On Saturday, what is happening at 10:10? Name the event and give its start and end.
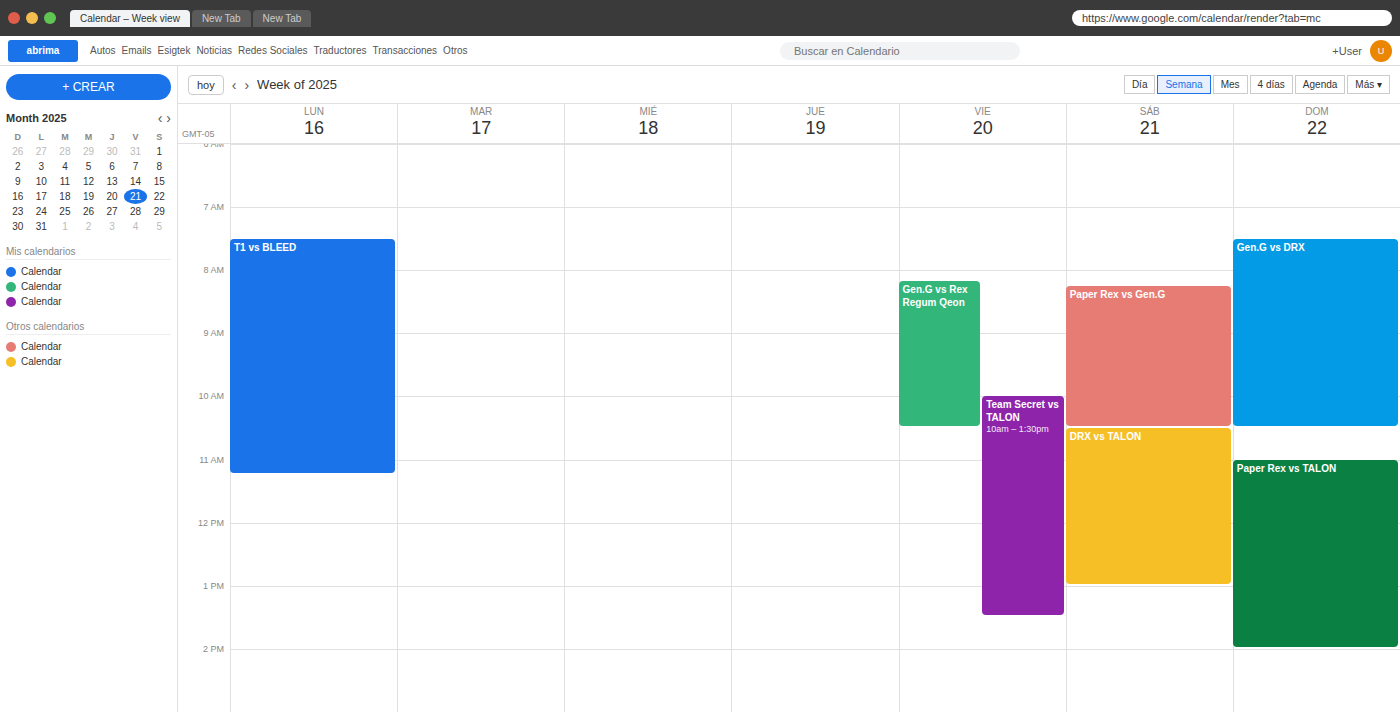
"Paper Rex vs Gen.G", 08:15 to 10:30